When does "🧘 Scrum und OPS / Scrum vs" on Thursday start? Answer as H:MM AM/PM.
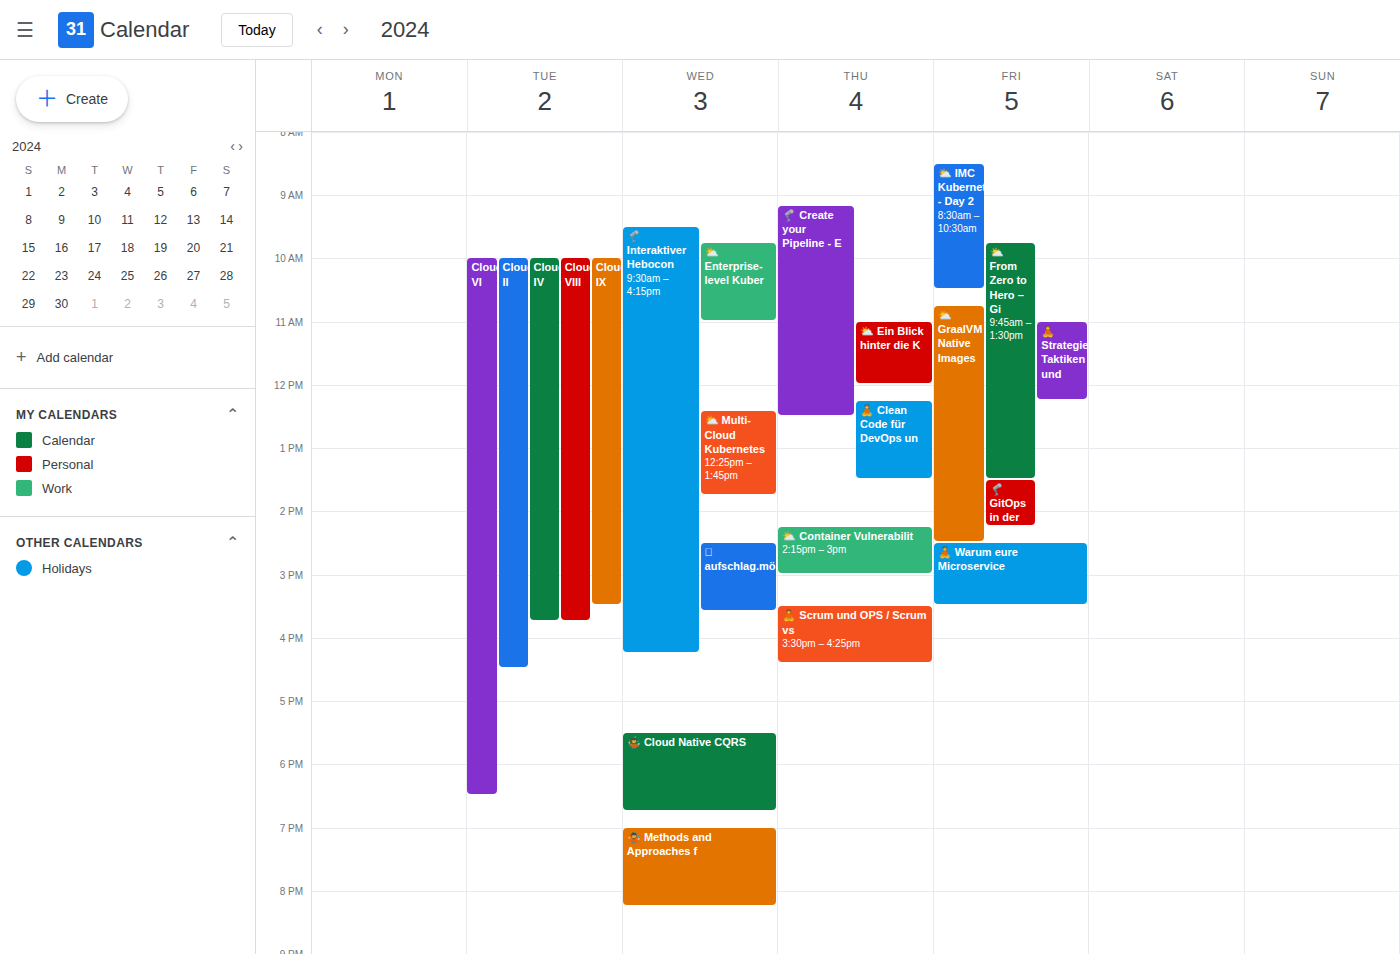
3:30 PM